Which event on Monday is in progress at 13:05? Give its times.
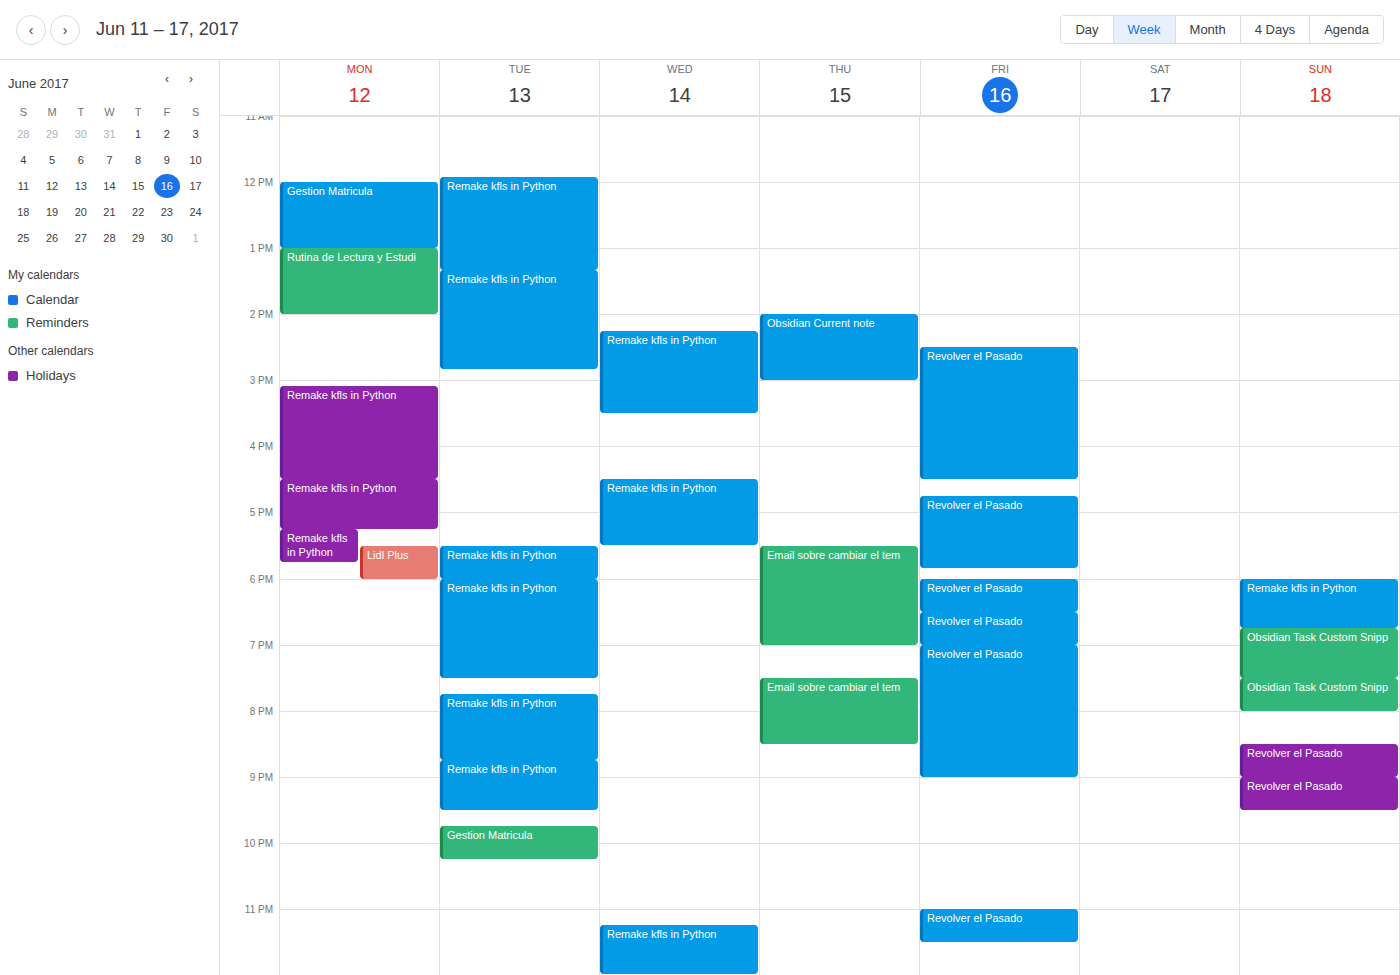
"Rutina de Lectura y Estudi", 13:00 to 14:00